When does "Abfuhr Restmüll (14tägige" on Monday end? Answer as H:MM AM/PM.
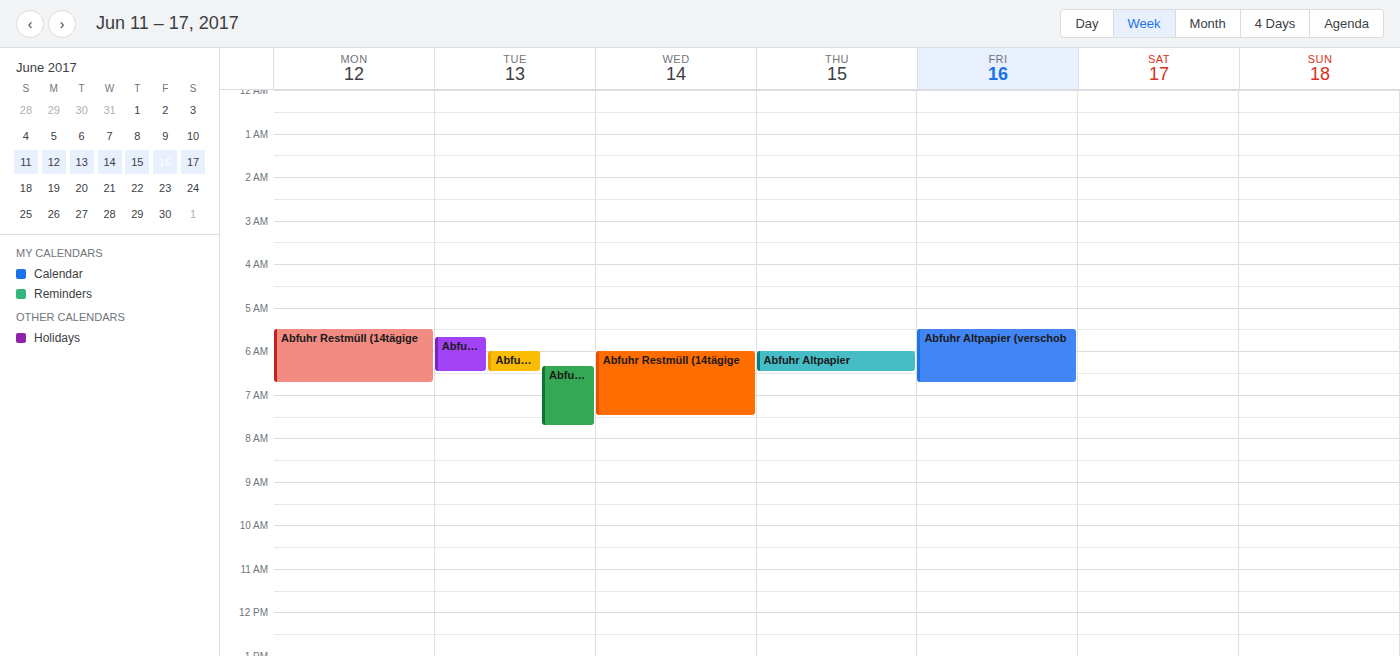
6:45 AM